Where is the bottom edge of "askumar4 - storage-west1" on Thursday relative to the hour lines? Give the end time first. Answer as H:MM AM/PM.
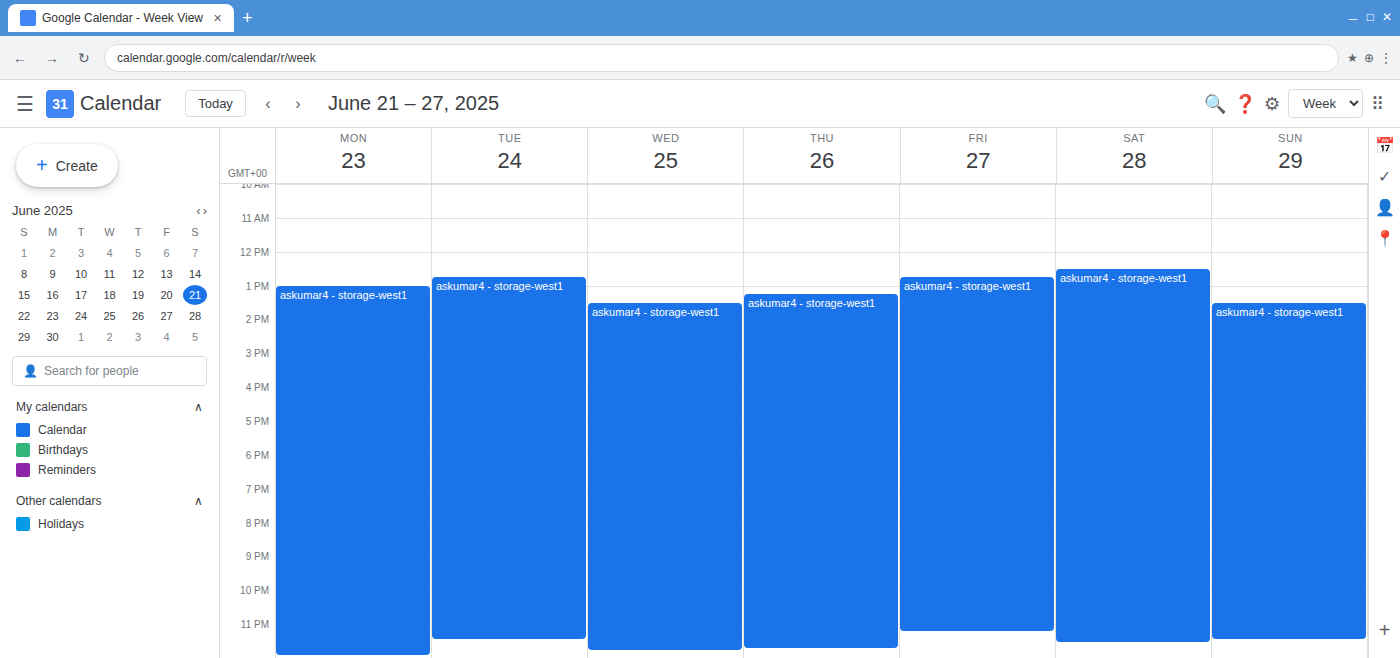
11:45 PM -- neither: three quarters of the way from the 11 PM line to the 12 AM line.